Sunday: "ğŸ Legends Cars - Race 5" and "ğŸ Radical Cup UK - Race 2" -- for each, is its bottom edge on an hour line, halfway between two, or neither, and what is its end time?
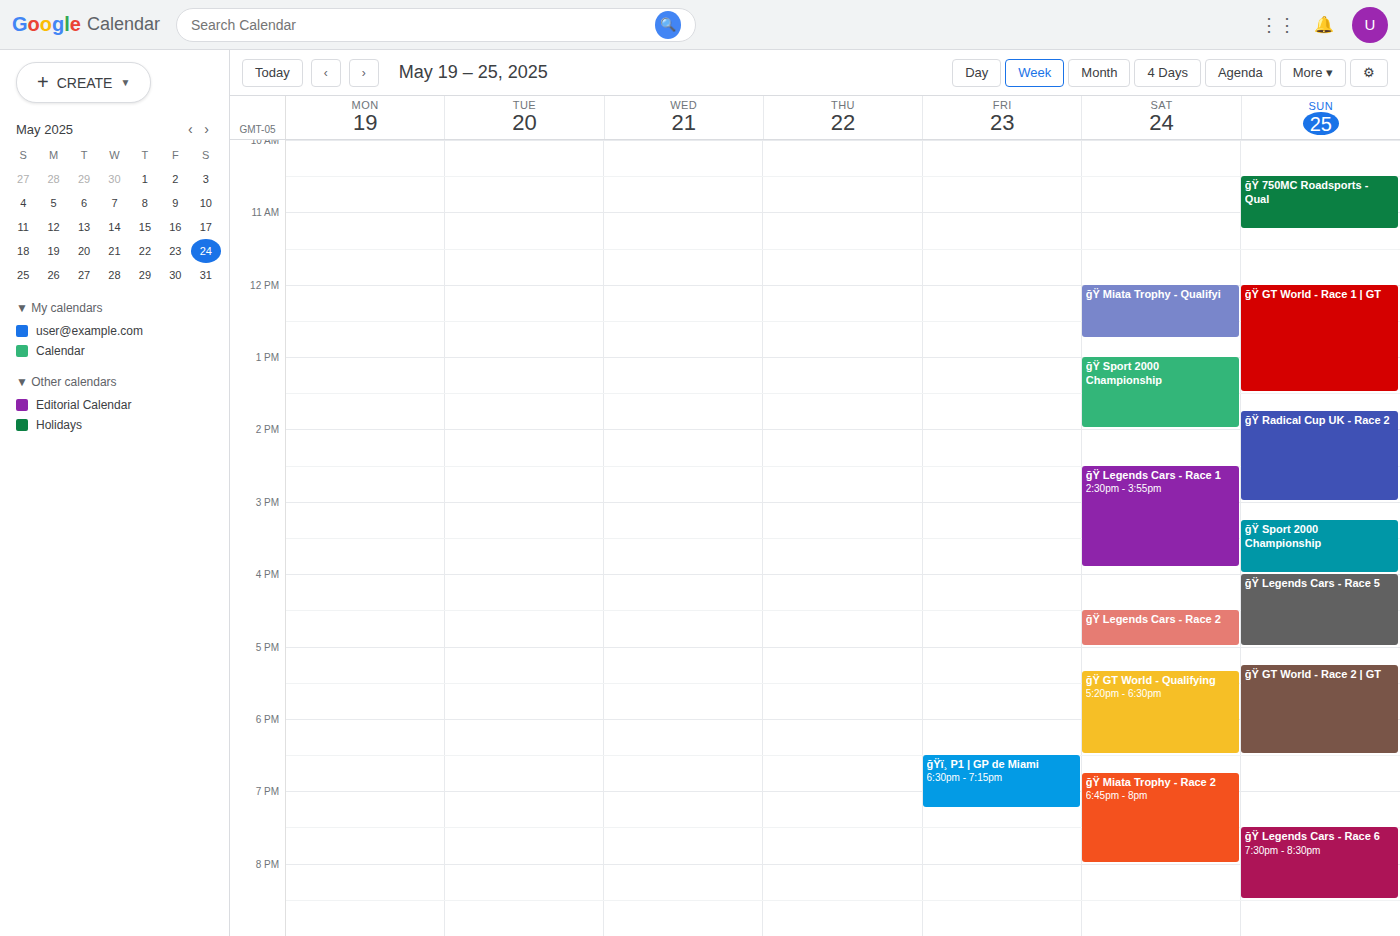
"ğŸ Legends Cars - Race 5": 5:00 PM, exactly on the 5 PM line. "ğŸ Radical Cup UK - Race 2": 3:00 PM, exactly on the 3 PM line.